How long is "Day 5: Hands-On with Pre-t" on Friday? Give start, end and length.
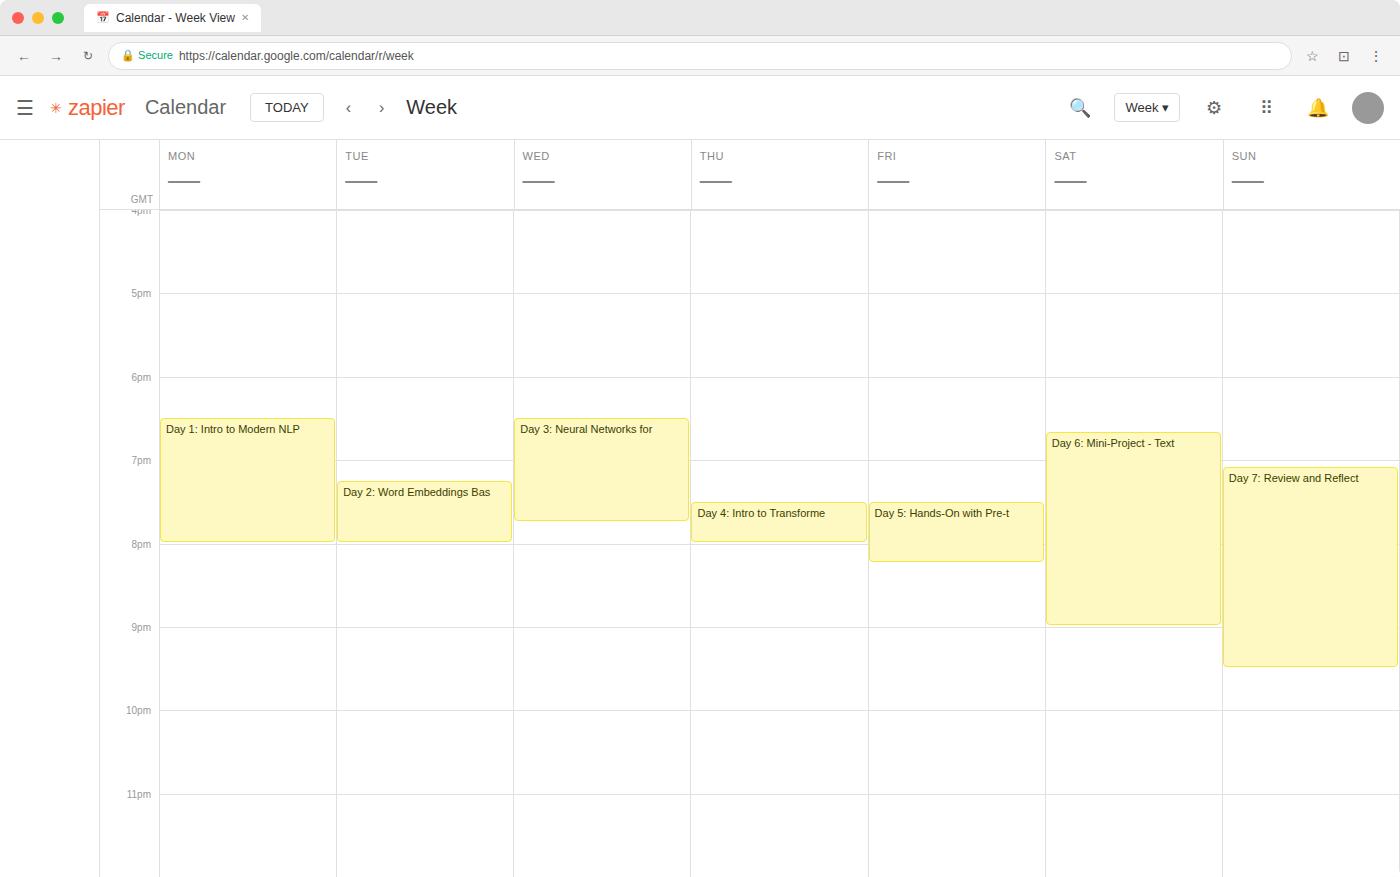
19:30 to 20:15, 45 minutes